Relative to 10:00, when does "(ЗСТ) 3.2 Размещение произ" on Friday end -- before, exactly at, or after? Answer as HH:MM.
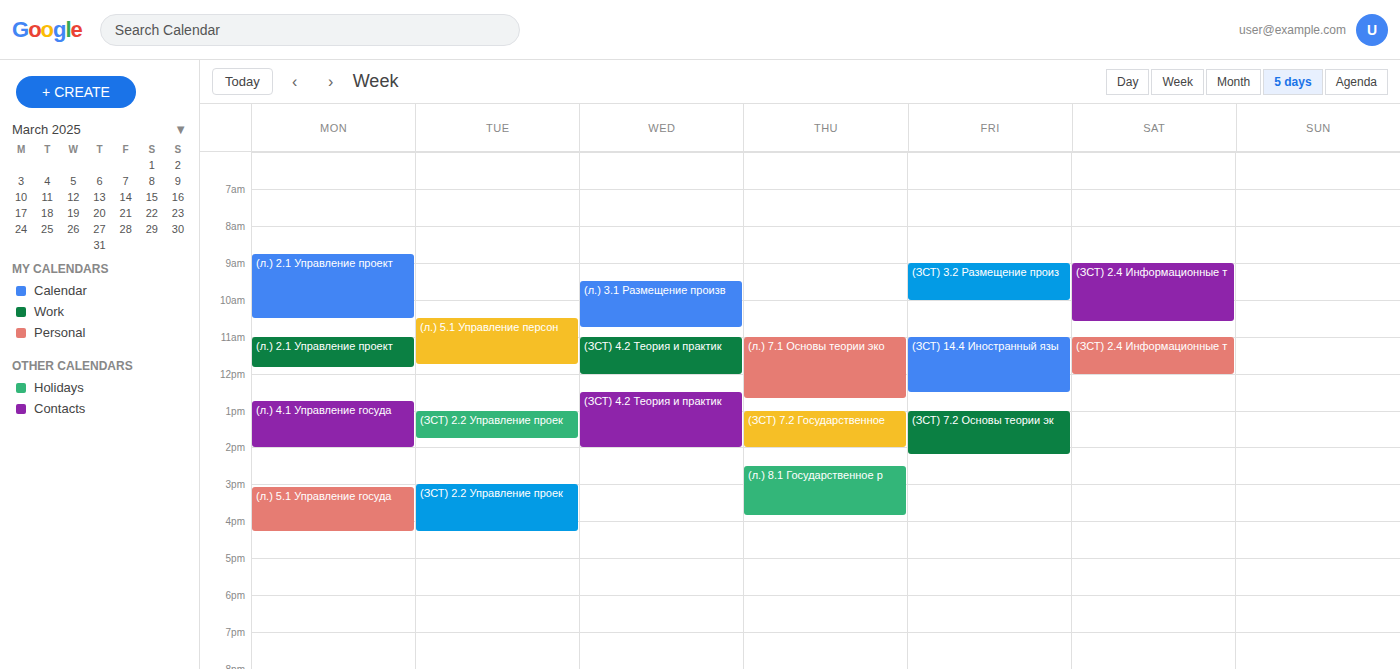
10:00 -- exactly at 10:00, on the 10:00 line.